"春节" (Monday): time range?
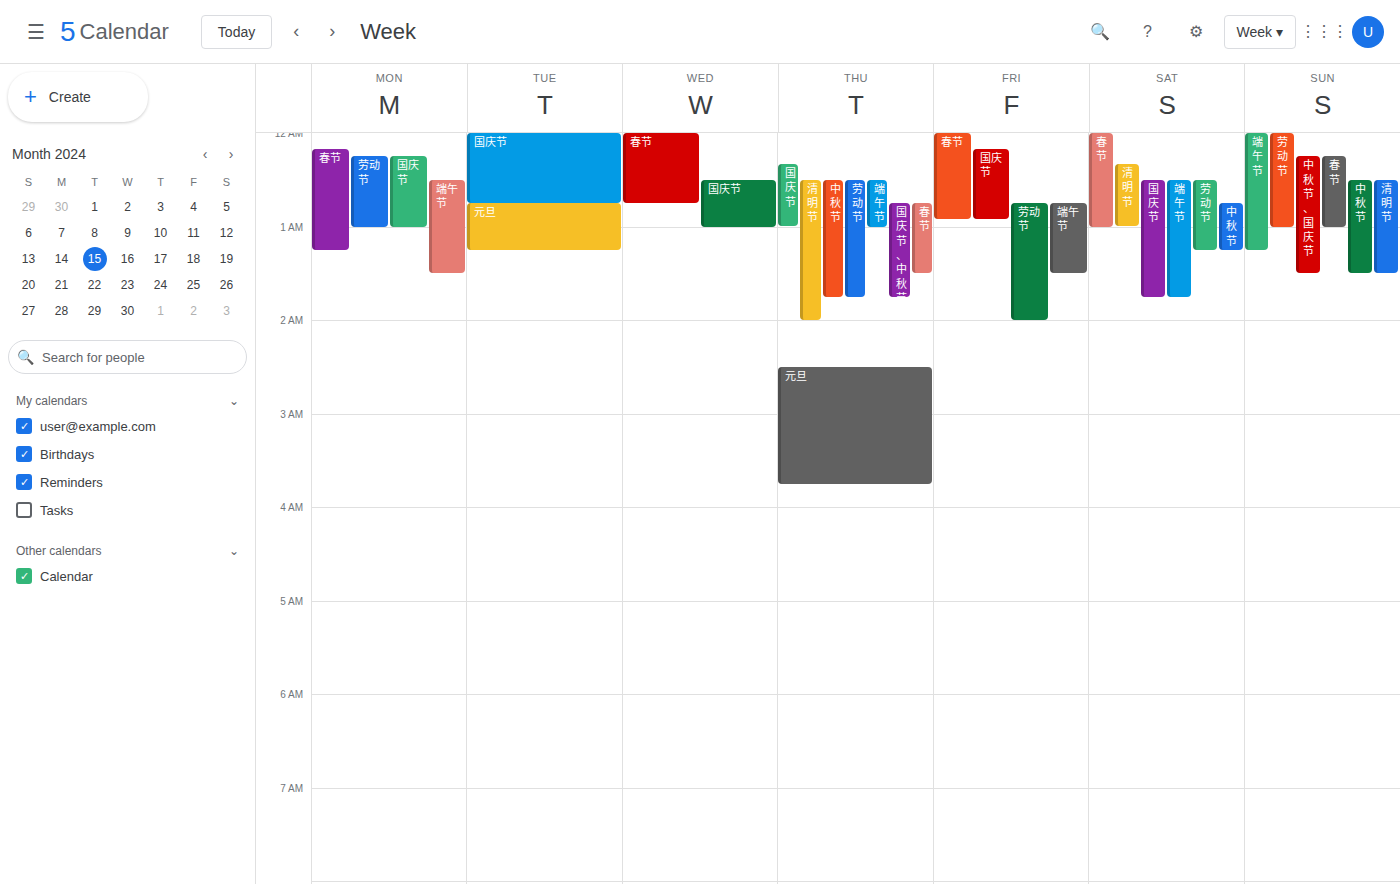
12:10 AM to 1:15 AM